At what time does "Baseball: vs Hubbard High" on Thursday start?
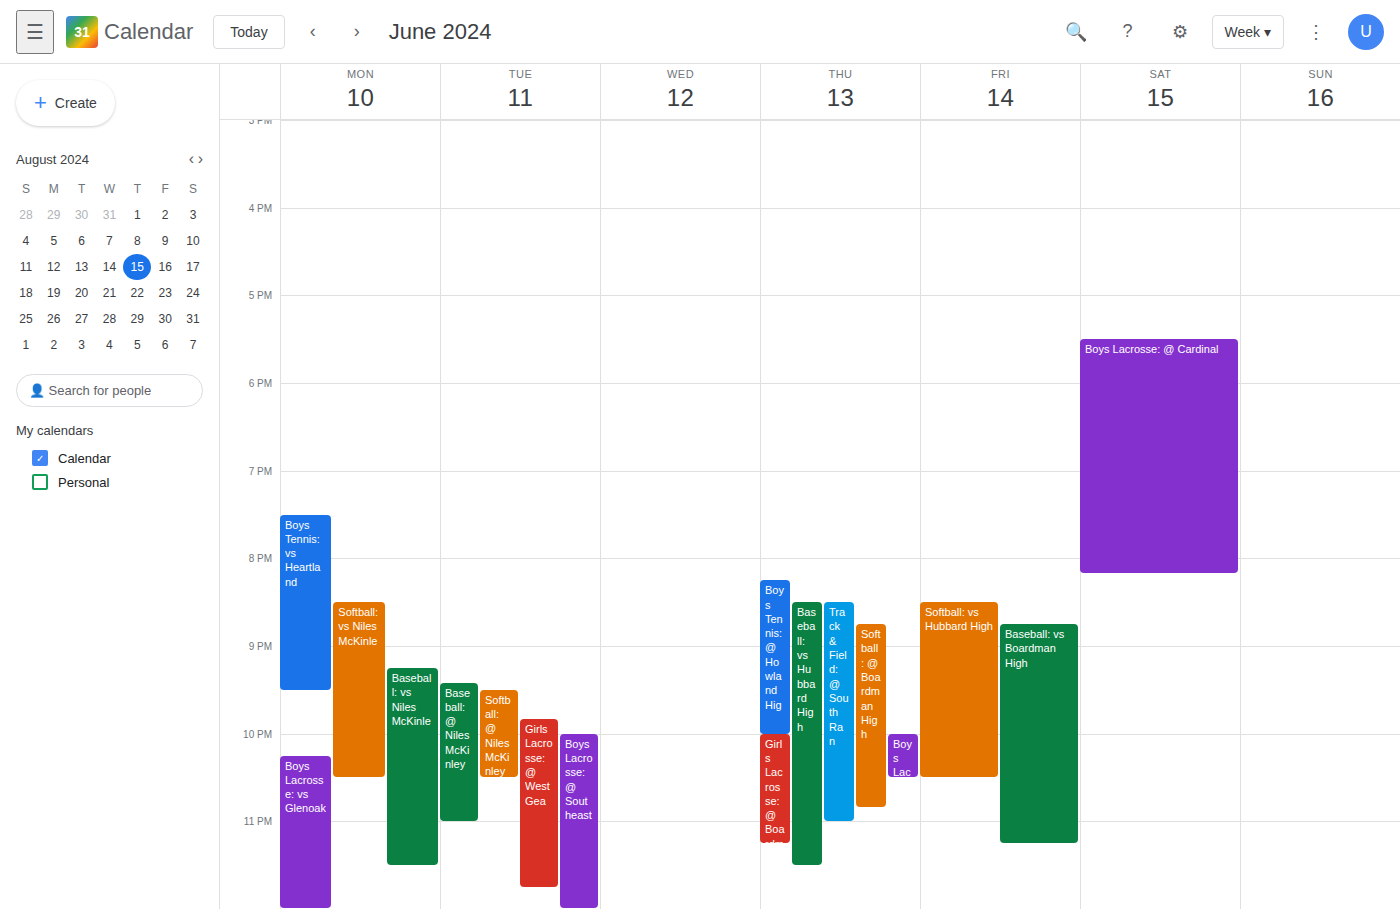
8:30 PM